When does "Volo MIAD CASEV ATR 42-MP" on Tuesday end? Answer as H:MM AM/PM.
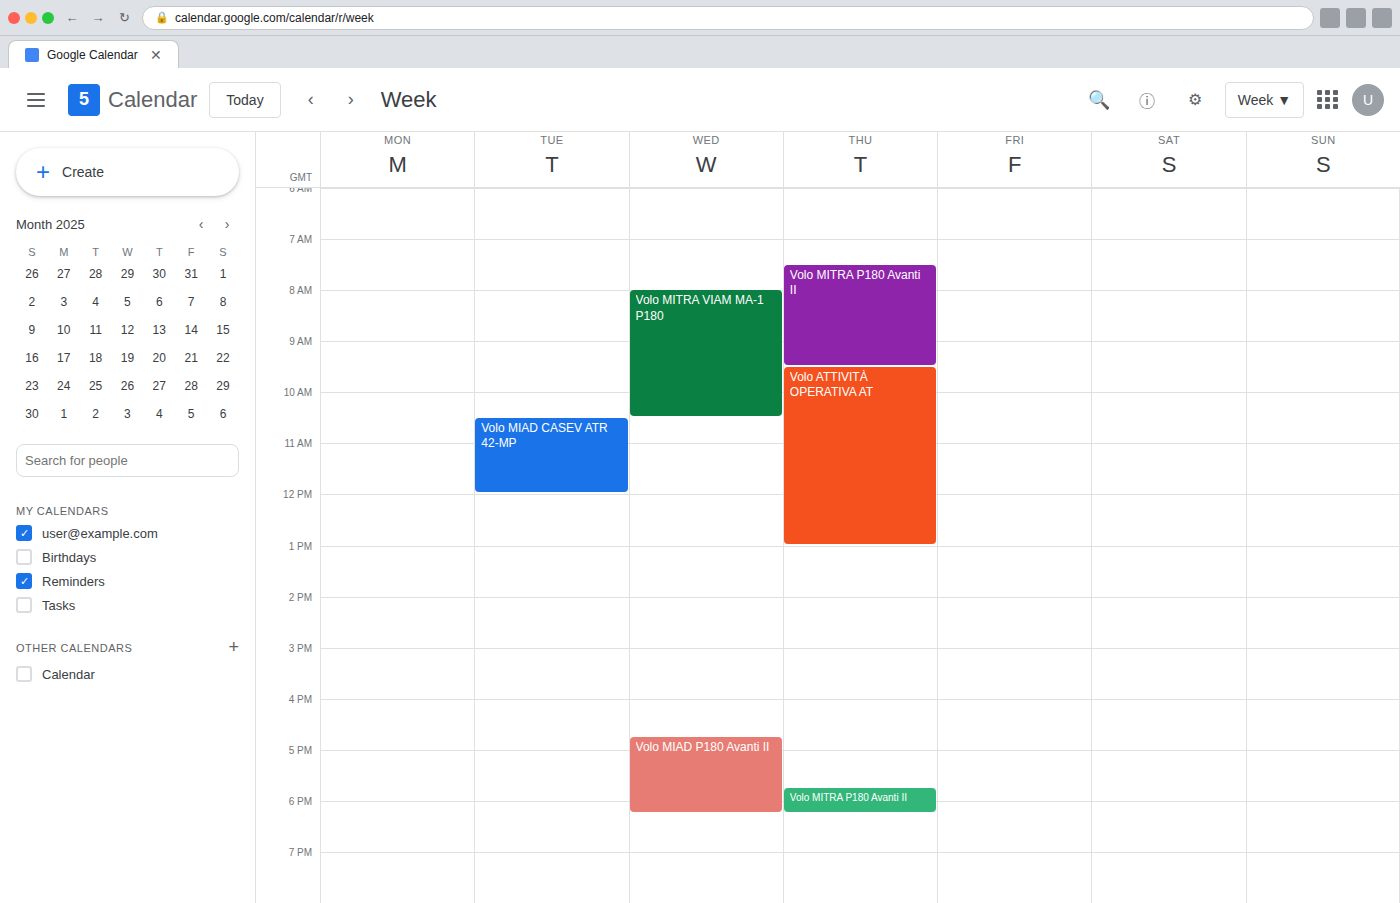
12:00 PM